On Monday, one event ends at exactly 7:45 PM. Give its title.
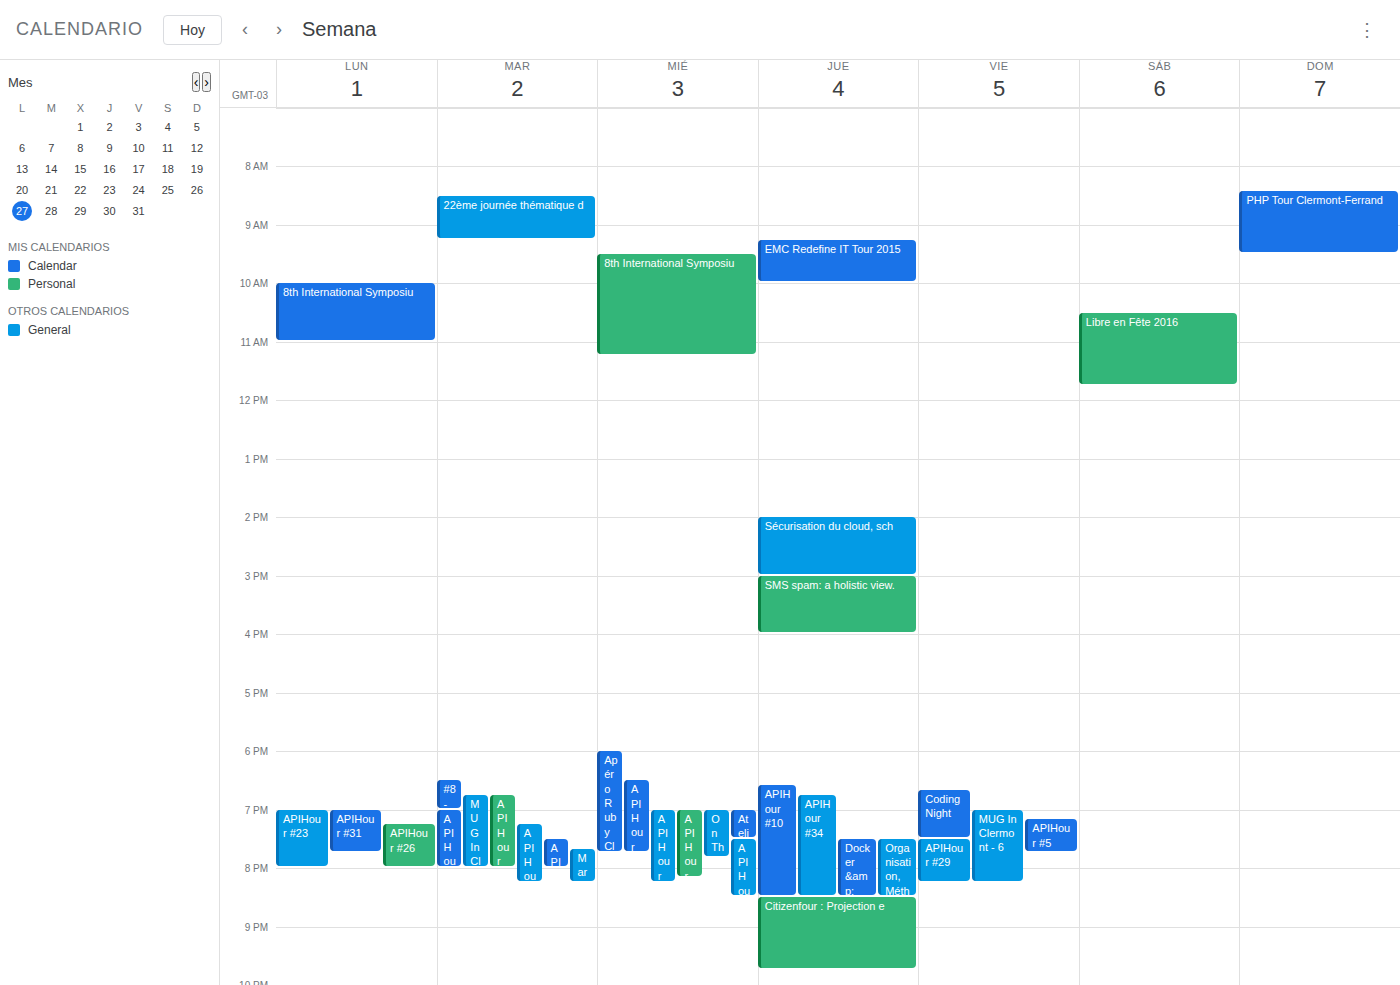
"APIHour #31"